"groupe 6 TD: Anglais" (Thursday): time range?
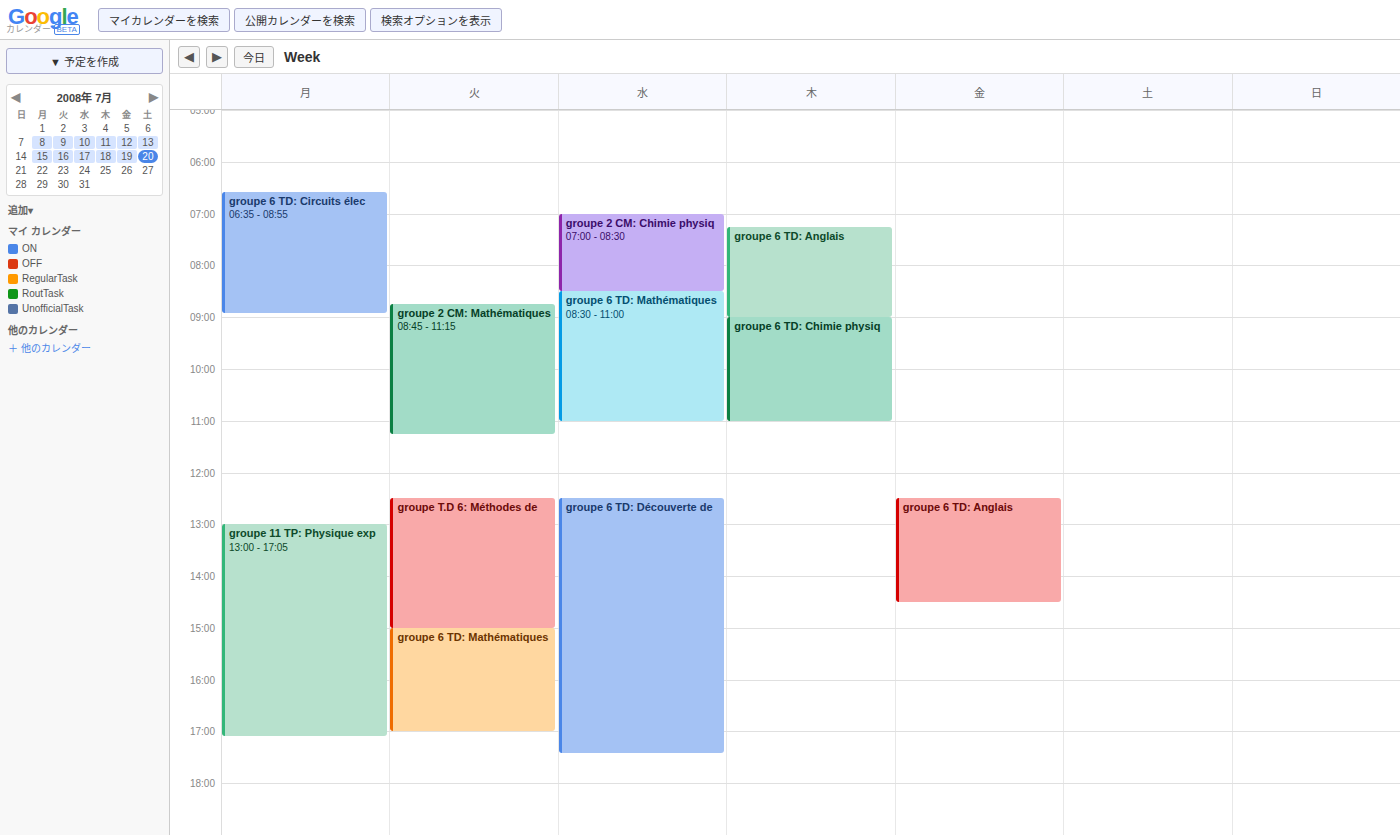
7:15 AM to 9:00 AM